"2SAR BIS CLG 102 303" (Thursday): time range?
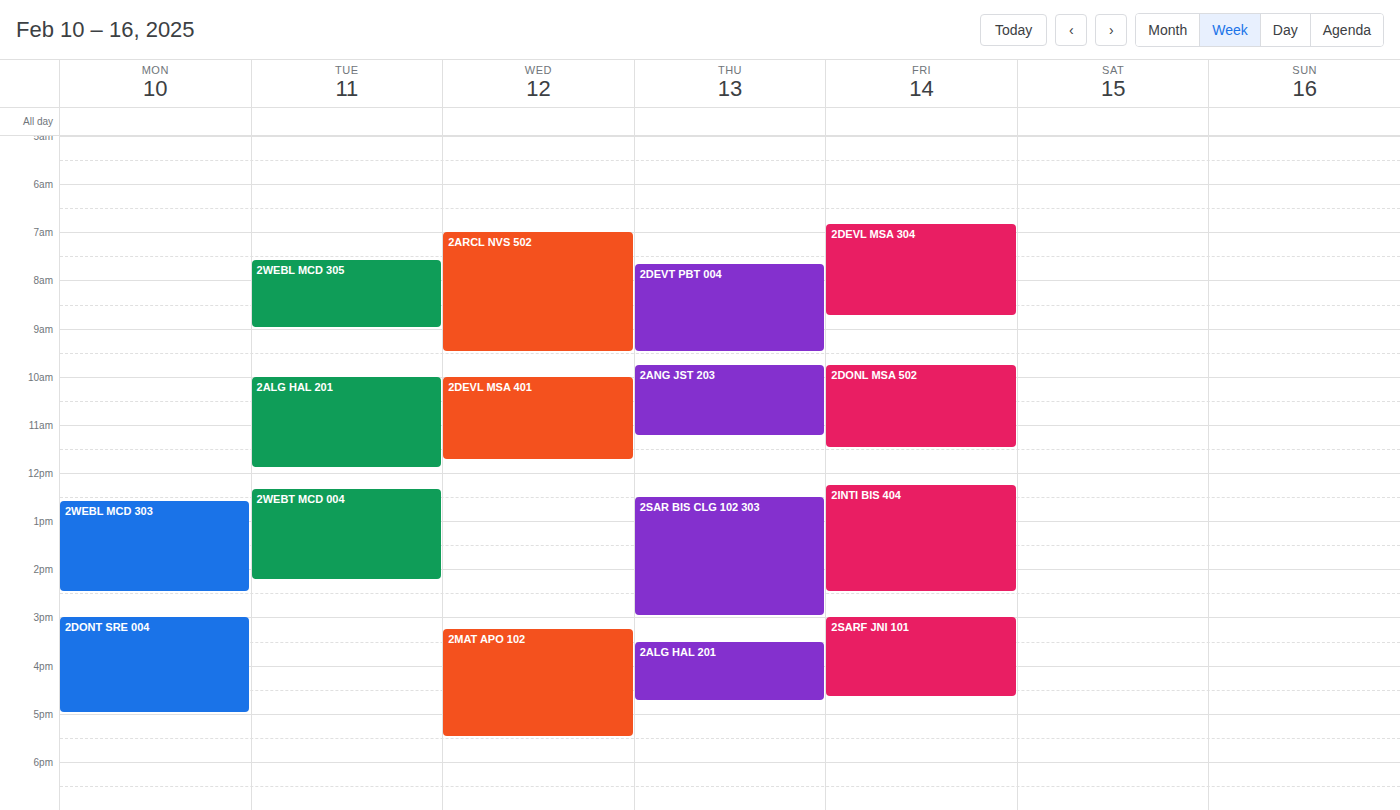
12:30 PM to 3:00 PM